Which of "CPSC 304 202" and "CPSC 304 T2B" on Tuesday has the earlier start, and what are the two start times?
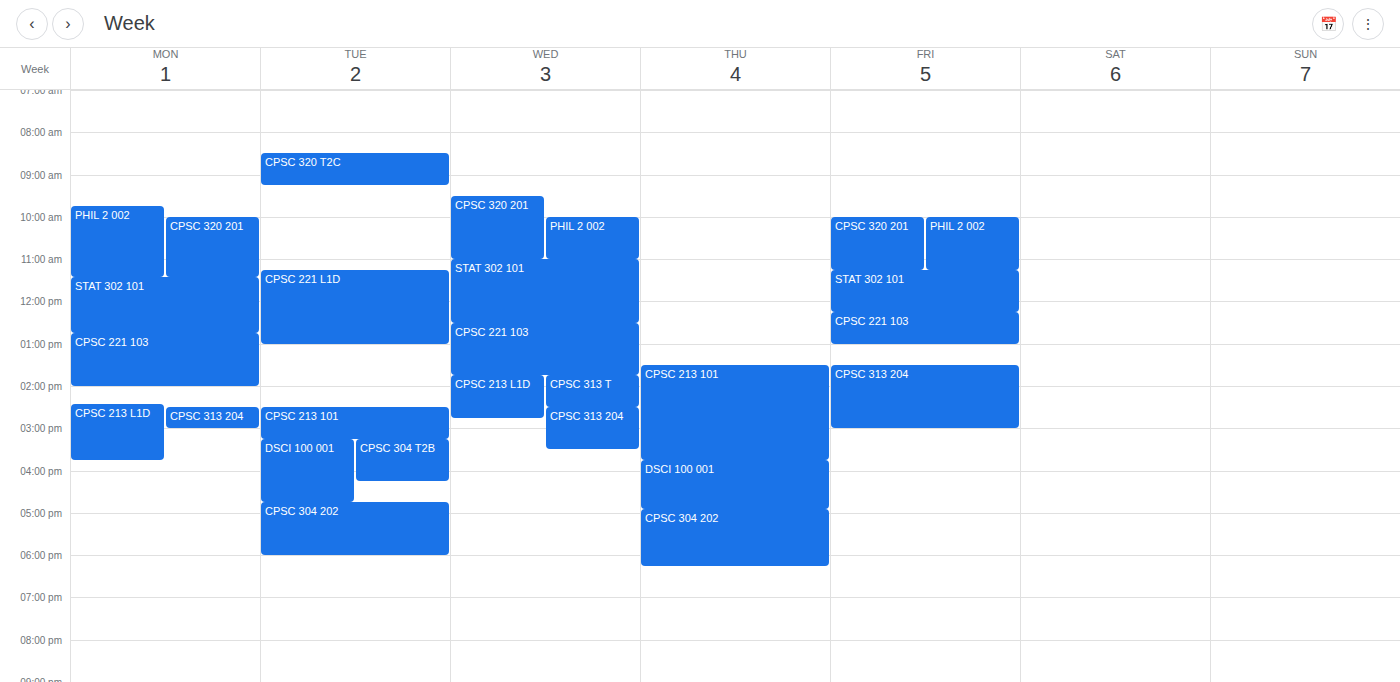
"CPSC 304 T2B" 3:15 PM; "CPSC 304 202" 4:45 PM.